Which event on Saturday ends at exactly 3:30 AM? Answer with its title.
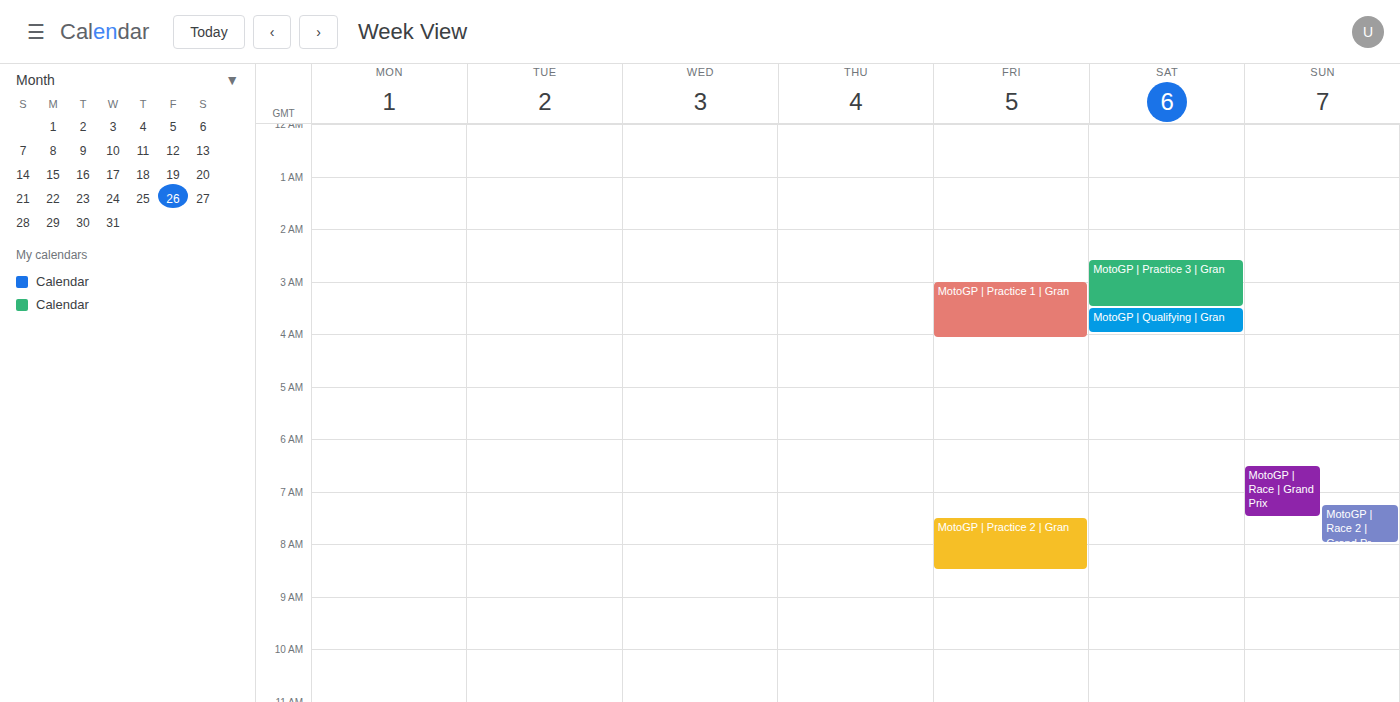
"MotoGP | Practice 3 | Gran"